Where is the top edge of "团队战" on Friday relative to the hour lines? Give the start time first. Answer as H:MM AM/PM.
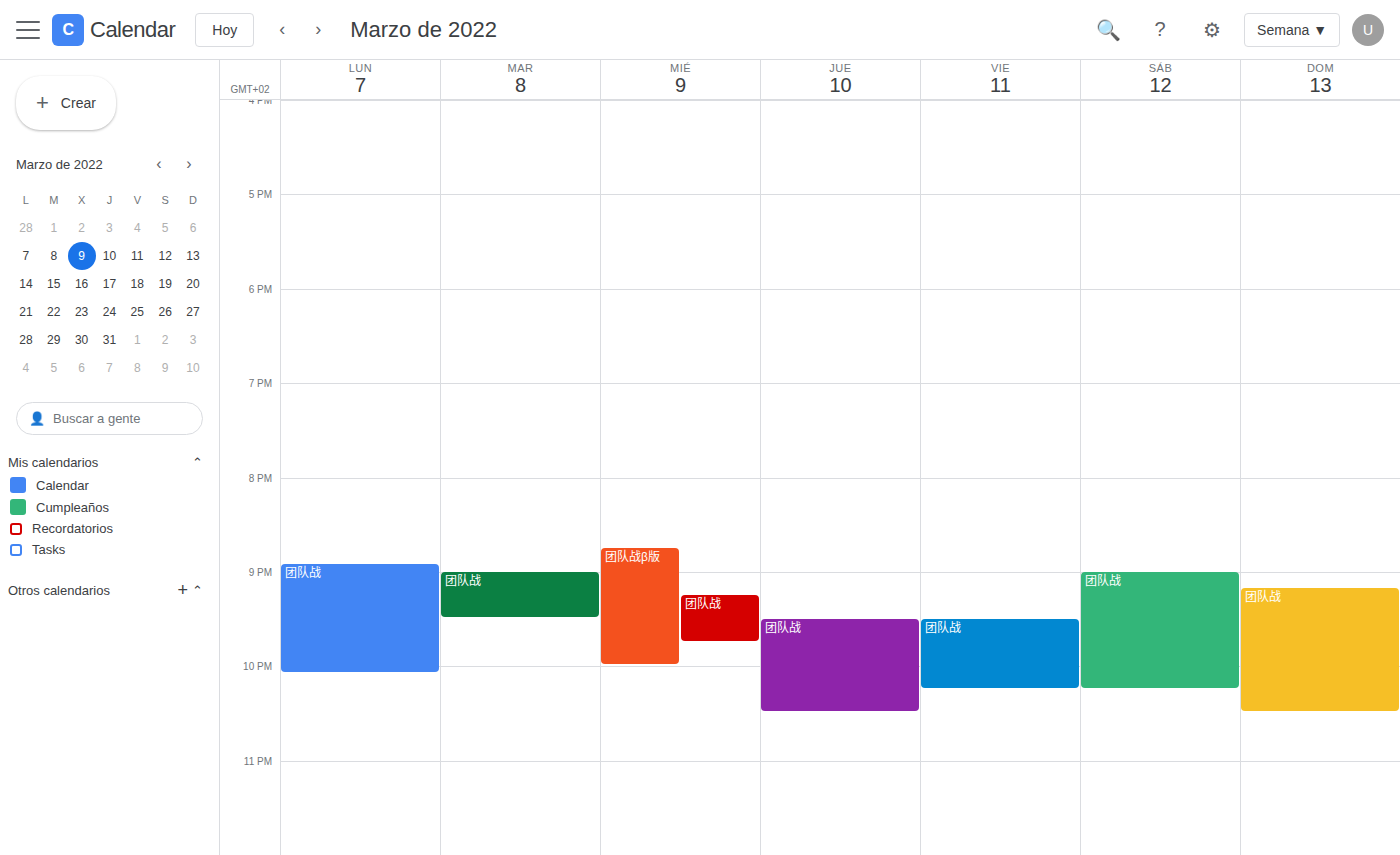
9:30 PM -- halfway between the 9 PM and 10 PM lines.